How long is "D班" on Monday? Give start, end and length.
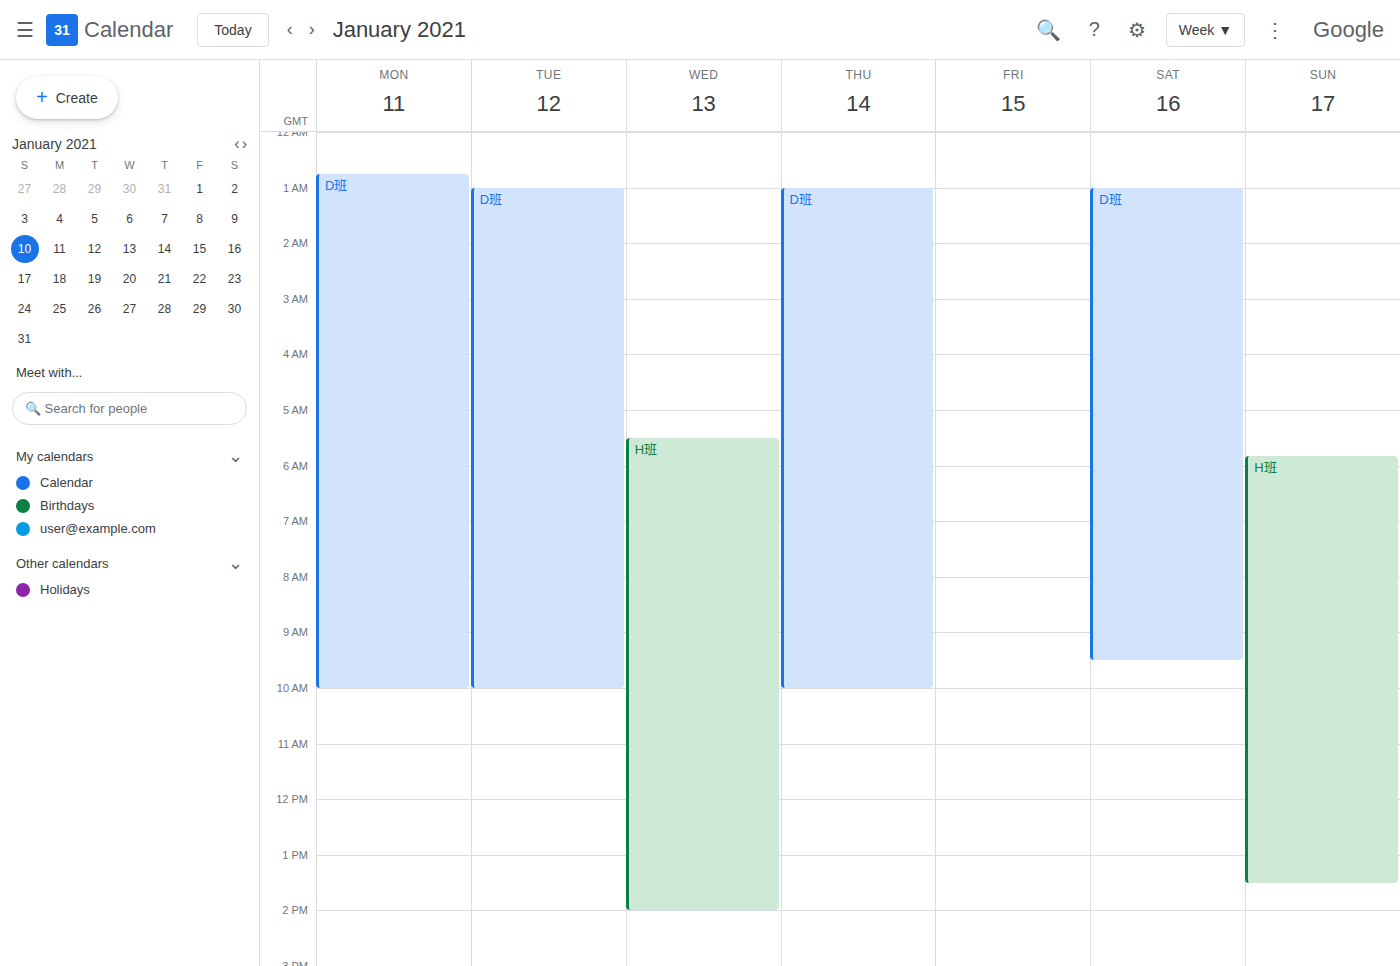
12:45 AM to 10:00 AM, 9 hours 15 minutes